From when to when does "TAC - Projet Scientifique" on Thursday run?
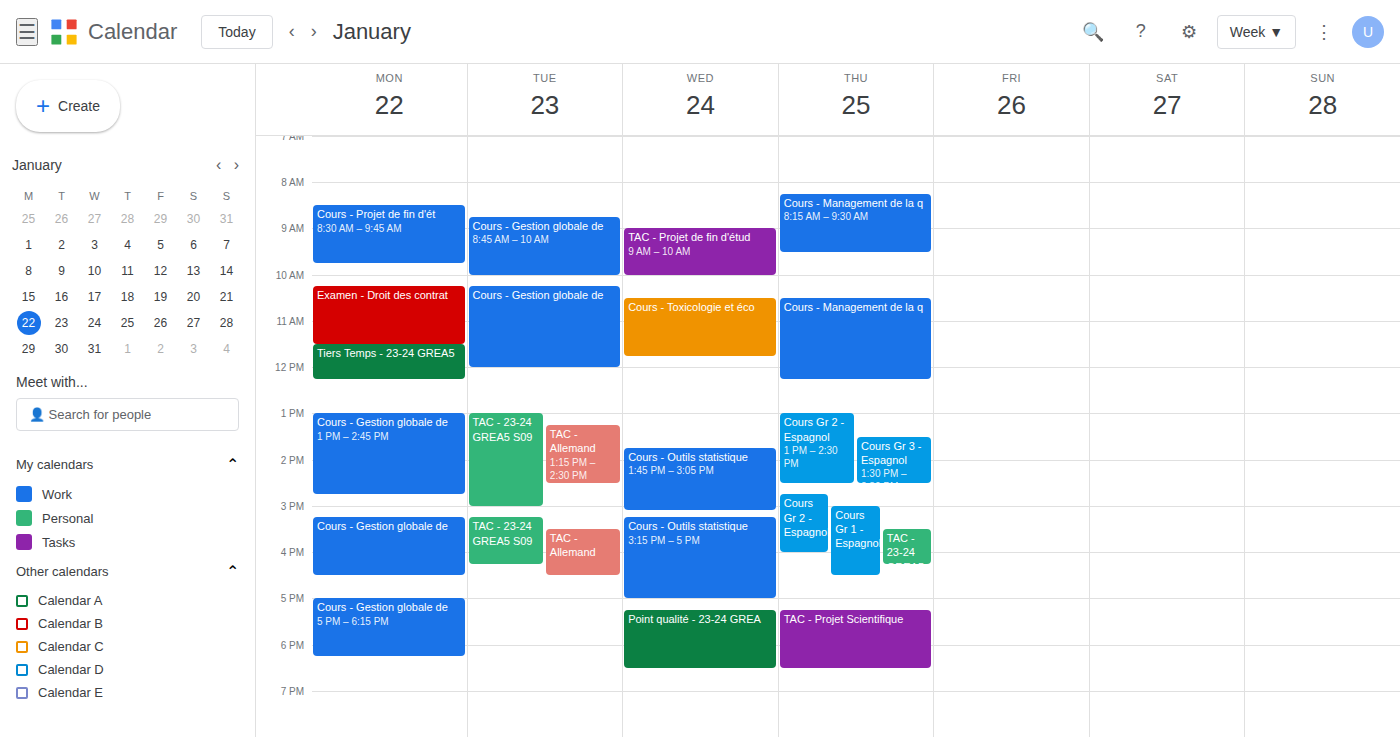
5:15 PM to 6:30 PM